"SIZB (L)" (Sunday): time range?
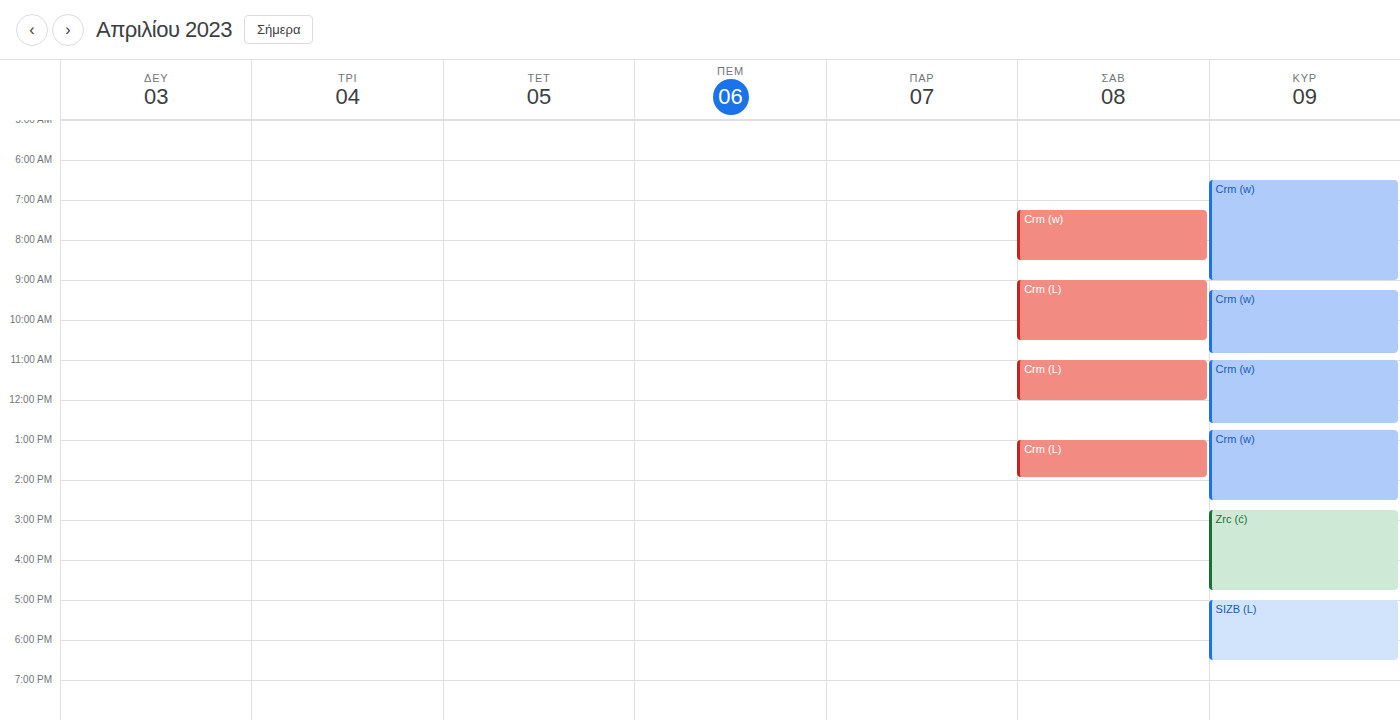
17:00 to 18:30